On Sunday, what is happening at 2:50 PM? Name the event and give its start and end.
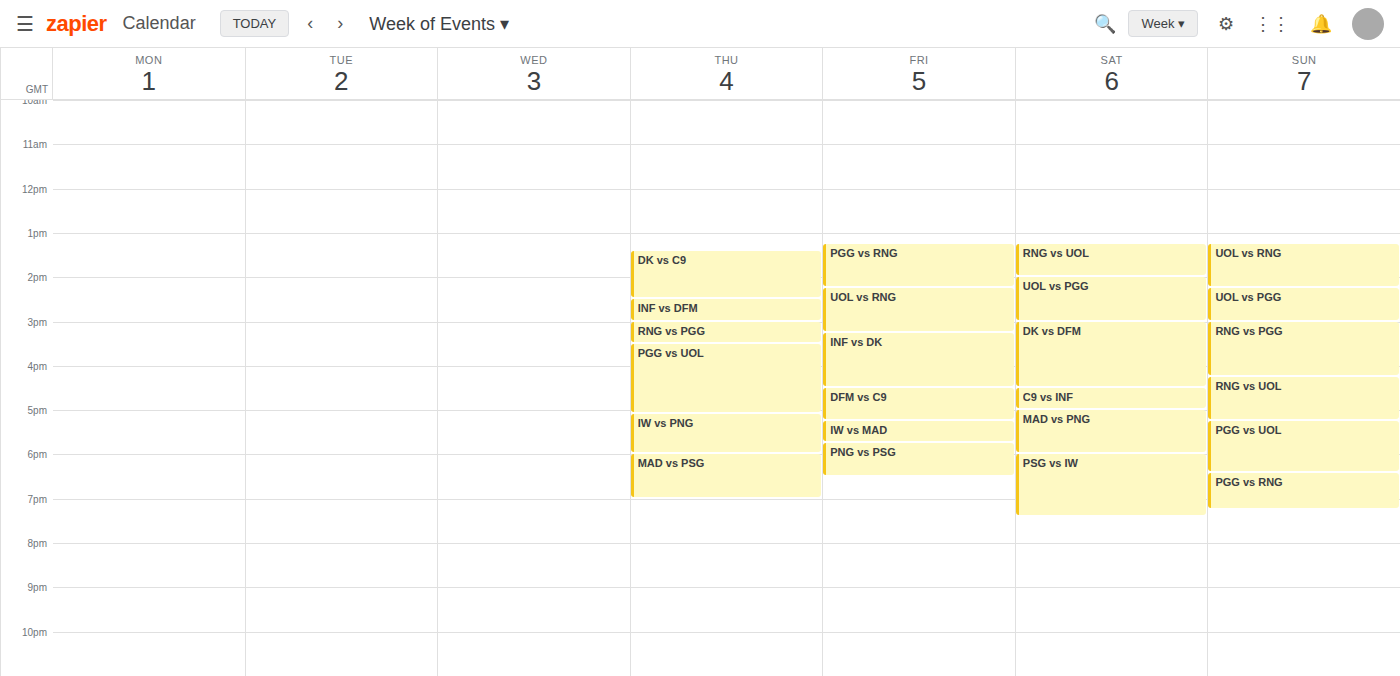
"UOL vs PGG", 2:15 PM to 3:00 PM